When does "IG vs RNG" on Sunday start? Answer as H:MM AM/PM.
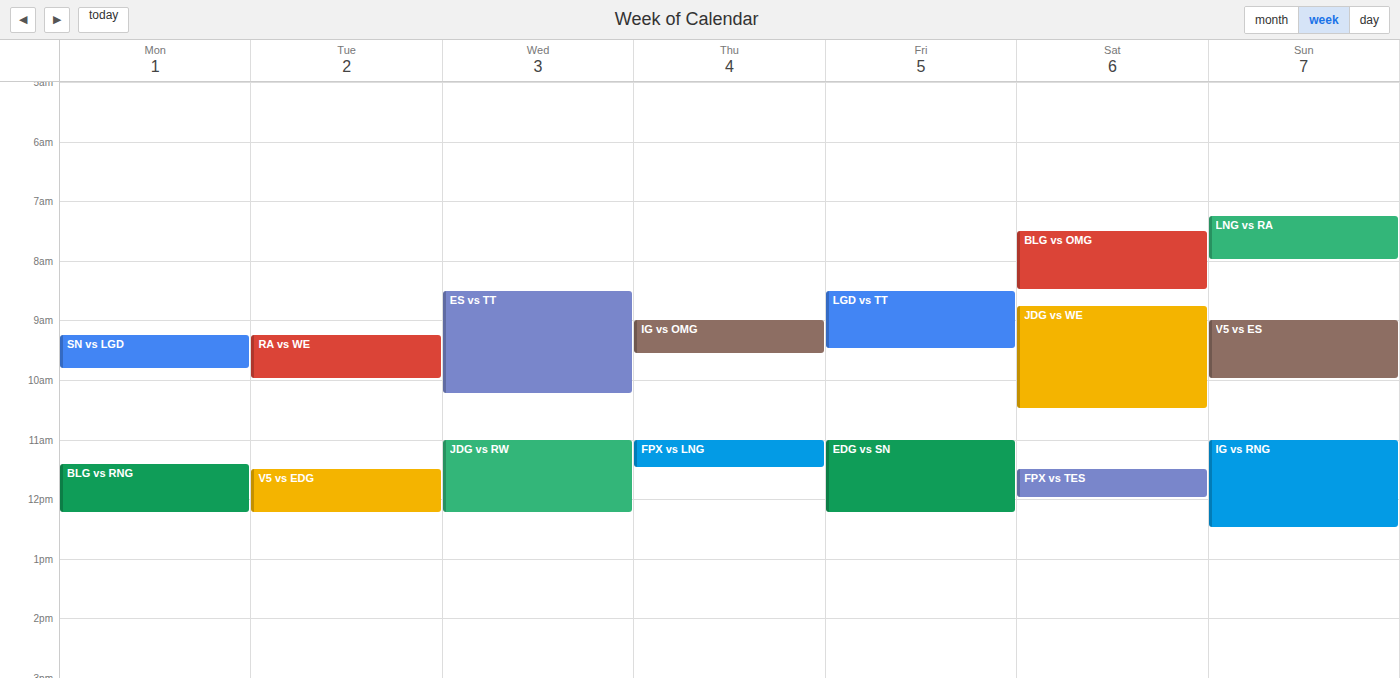
11:00 AM